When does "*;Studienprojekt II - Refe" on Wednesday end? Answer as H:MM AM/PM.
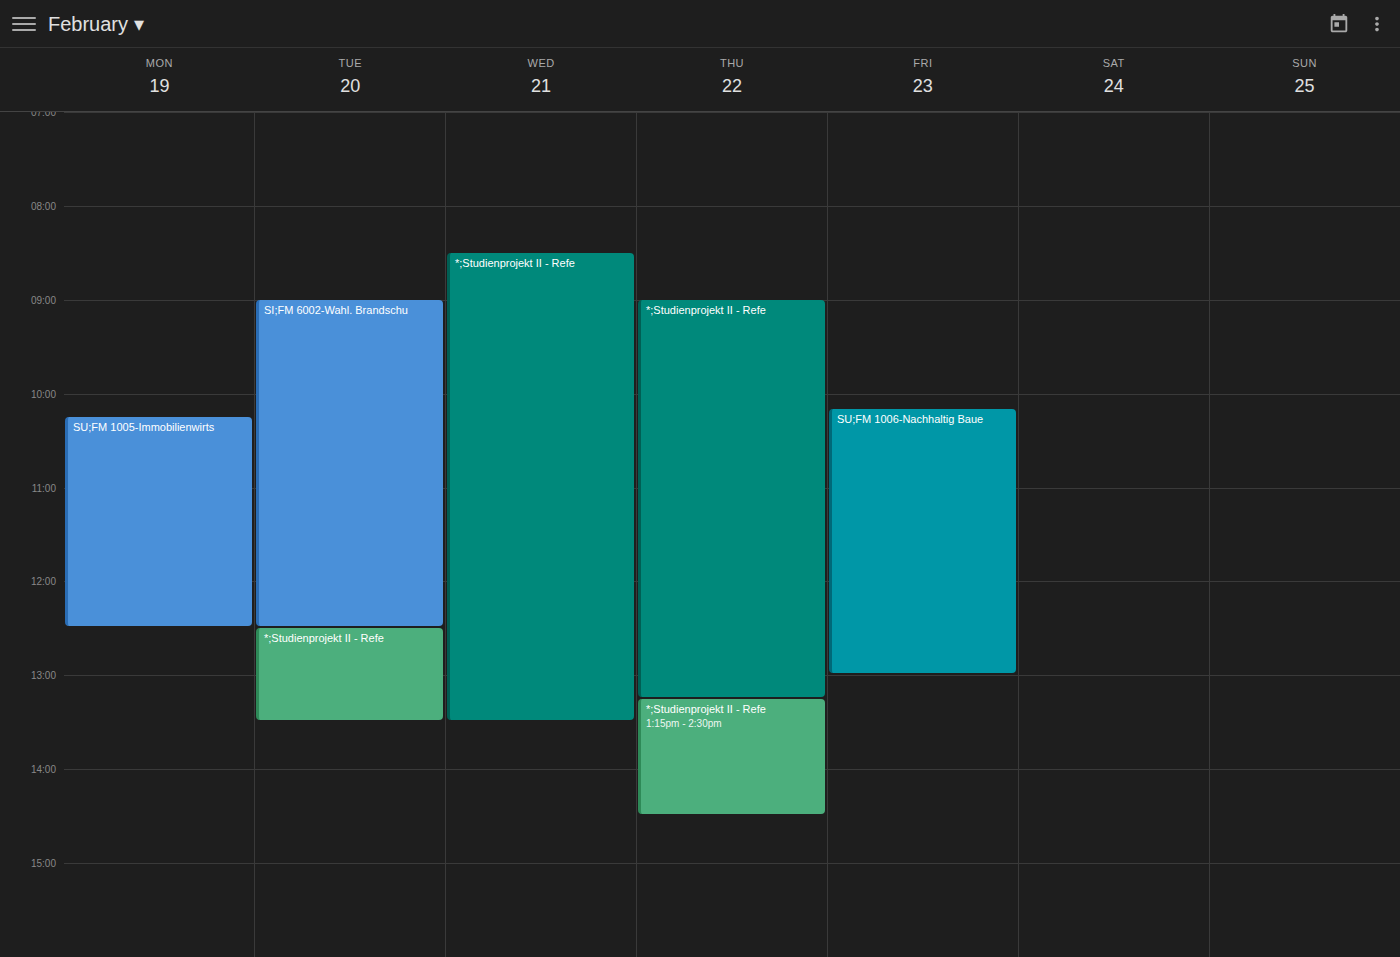
1:30 PM